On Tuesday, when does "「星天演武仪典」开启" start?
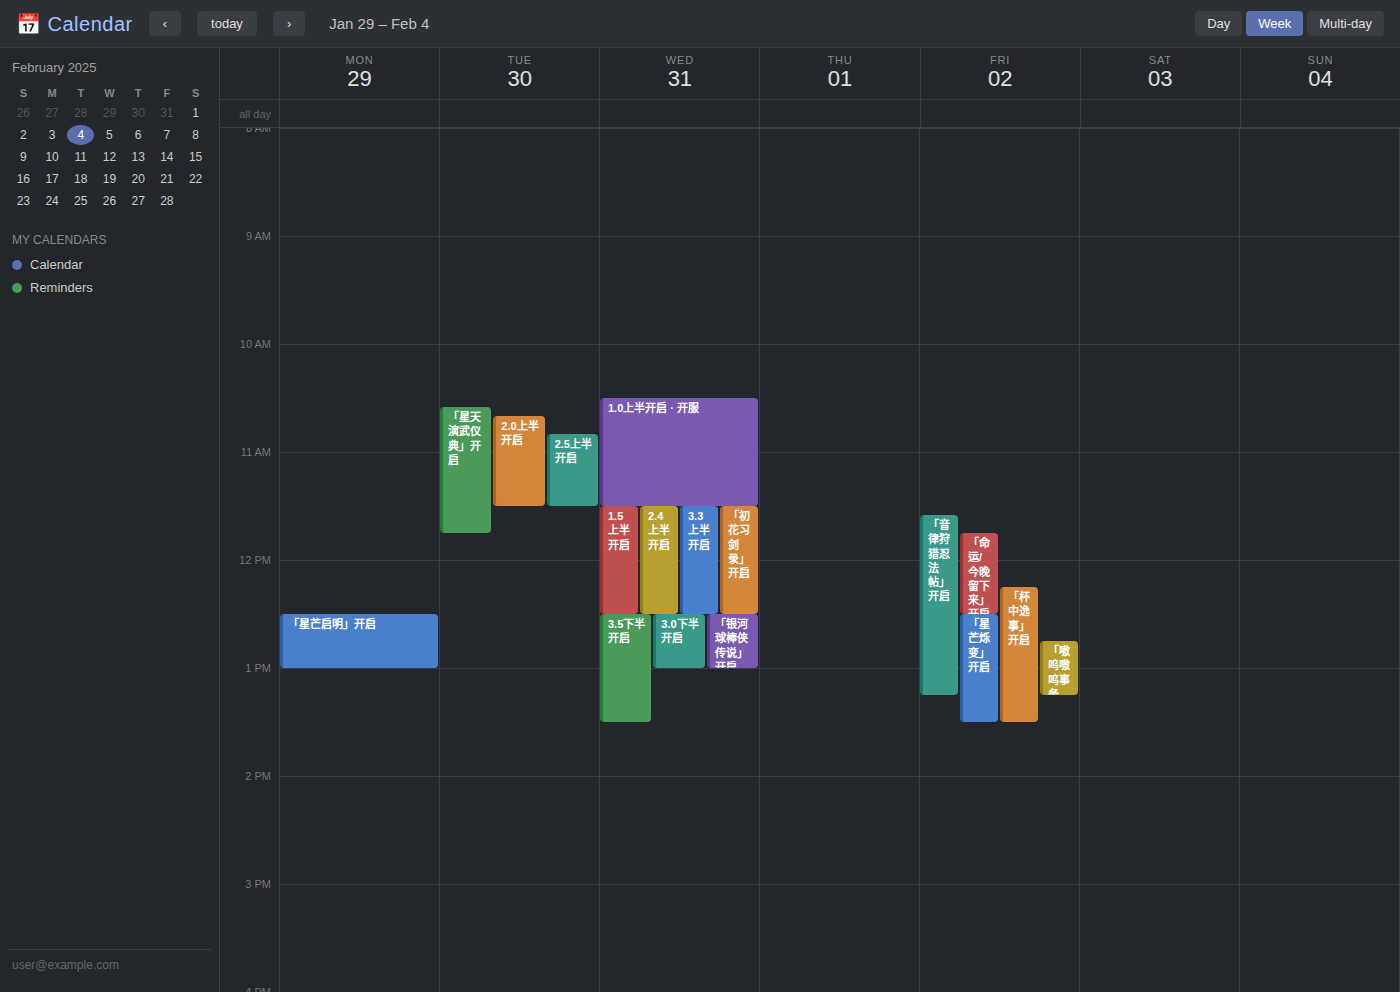
10:35